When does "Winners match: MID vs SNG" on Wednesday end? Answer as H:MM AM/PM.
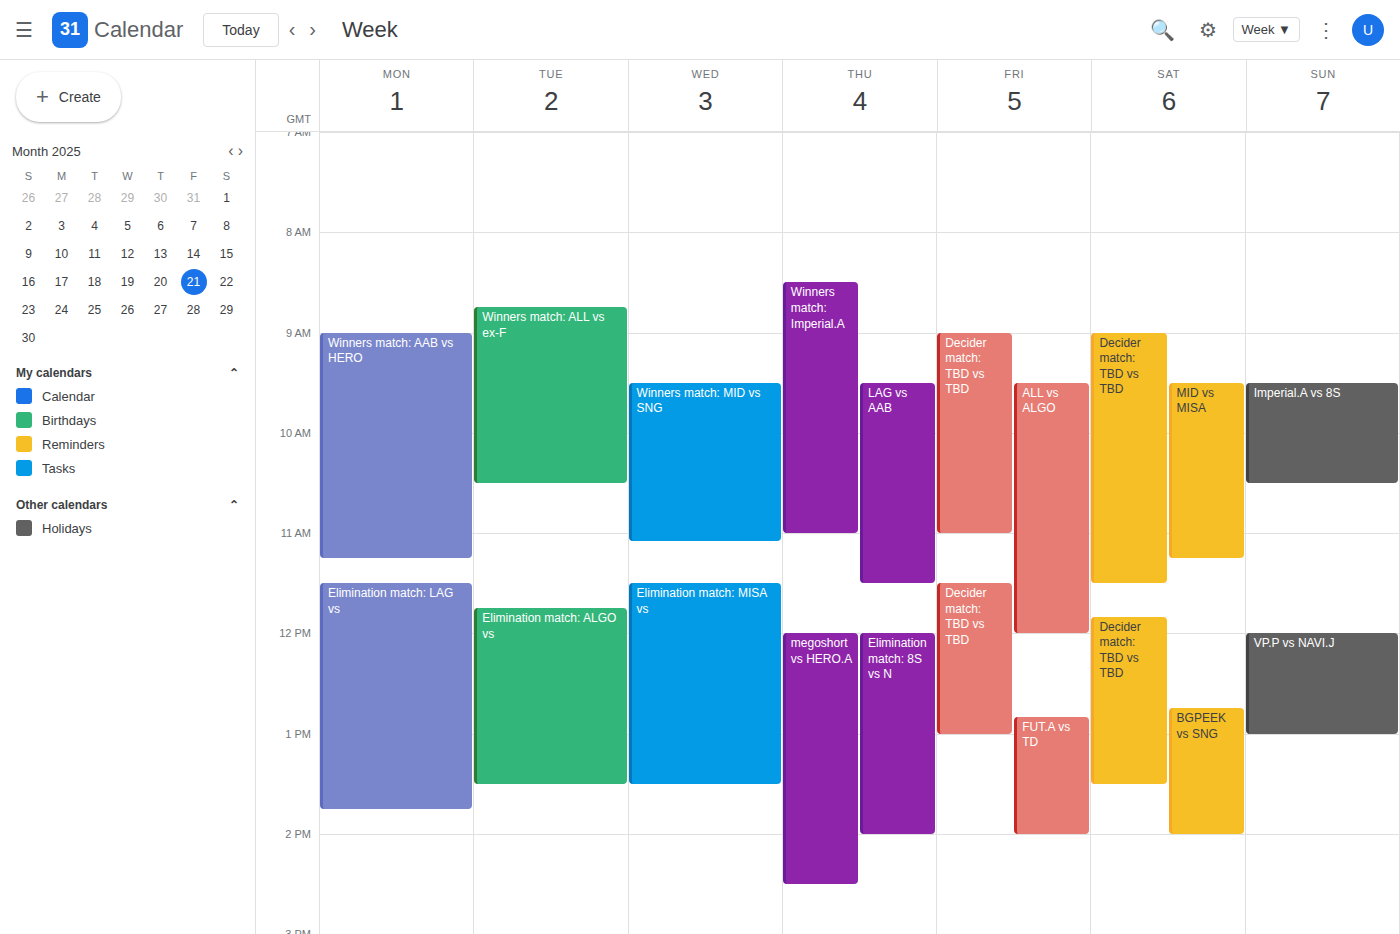
11:05 AM